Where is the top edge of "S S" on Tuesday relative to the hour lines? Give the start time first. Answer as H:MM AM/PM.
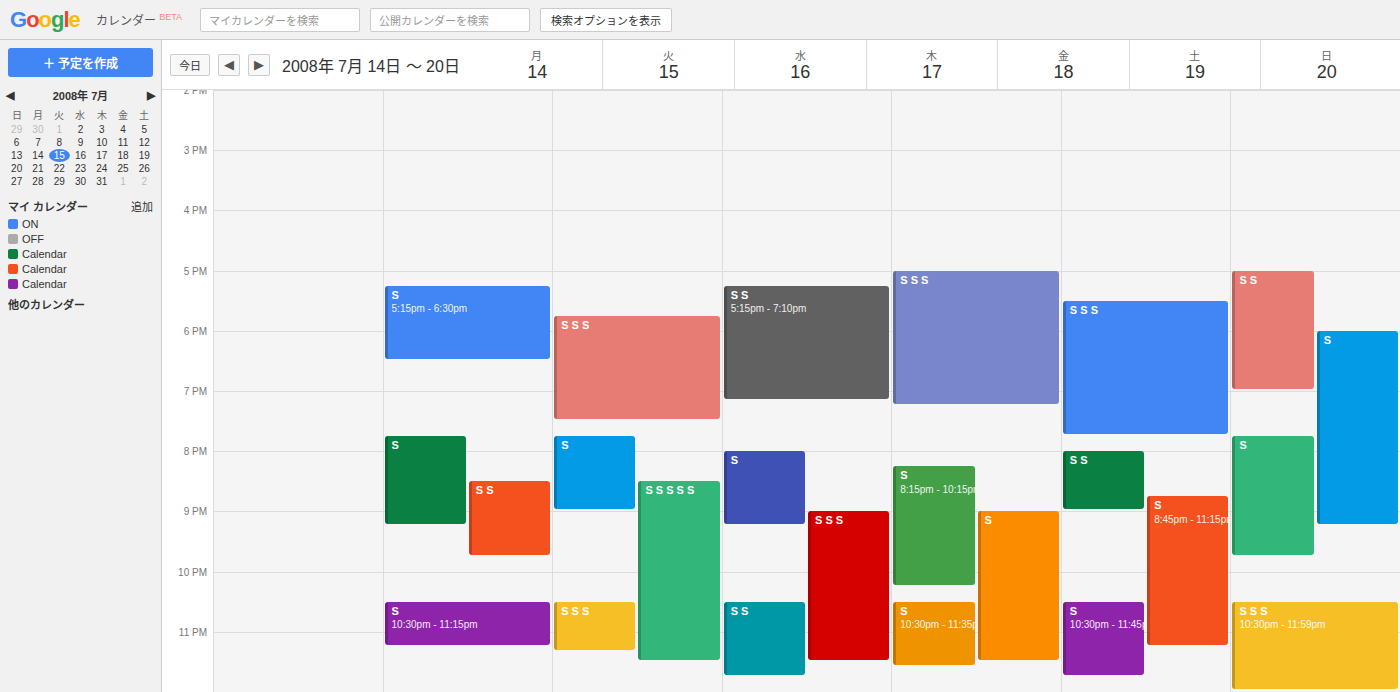
8:30 PM -- halfway between the 8 PM and 9 PM lines.